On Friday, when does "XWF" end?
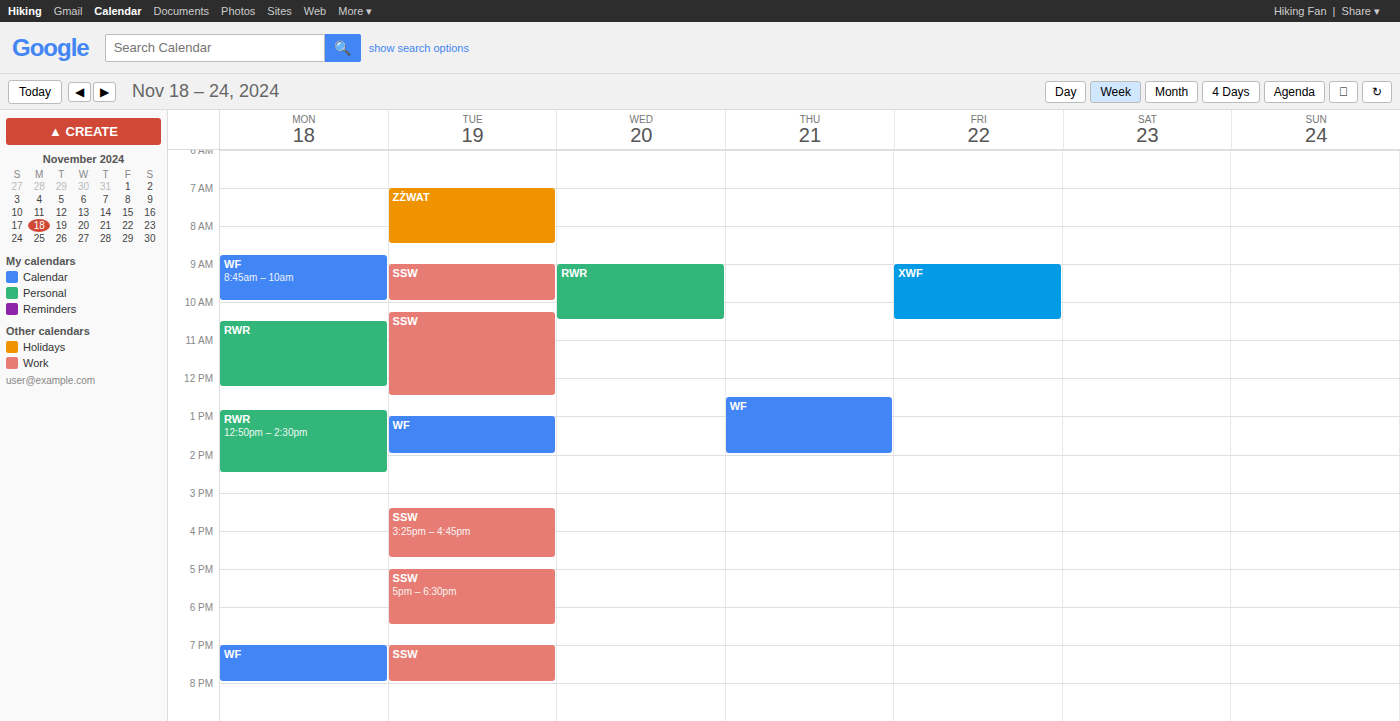
10:30 AM